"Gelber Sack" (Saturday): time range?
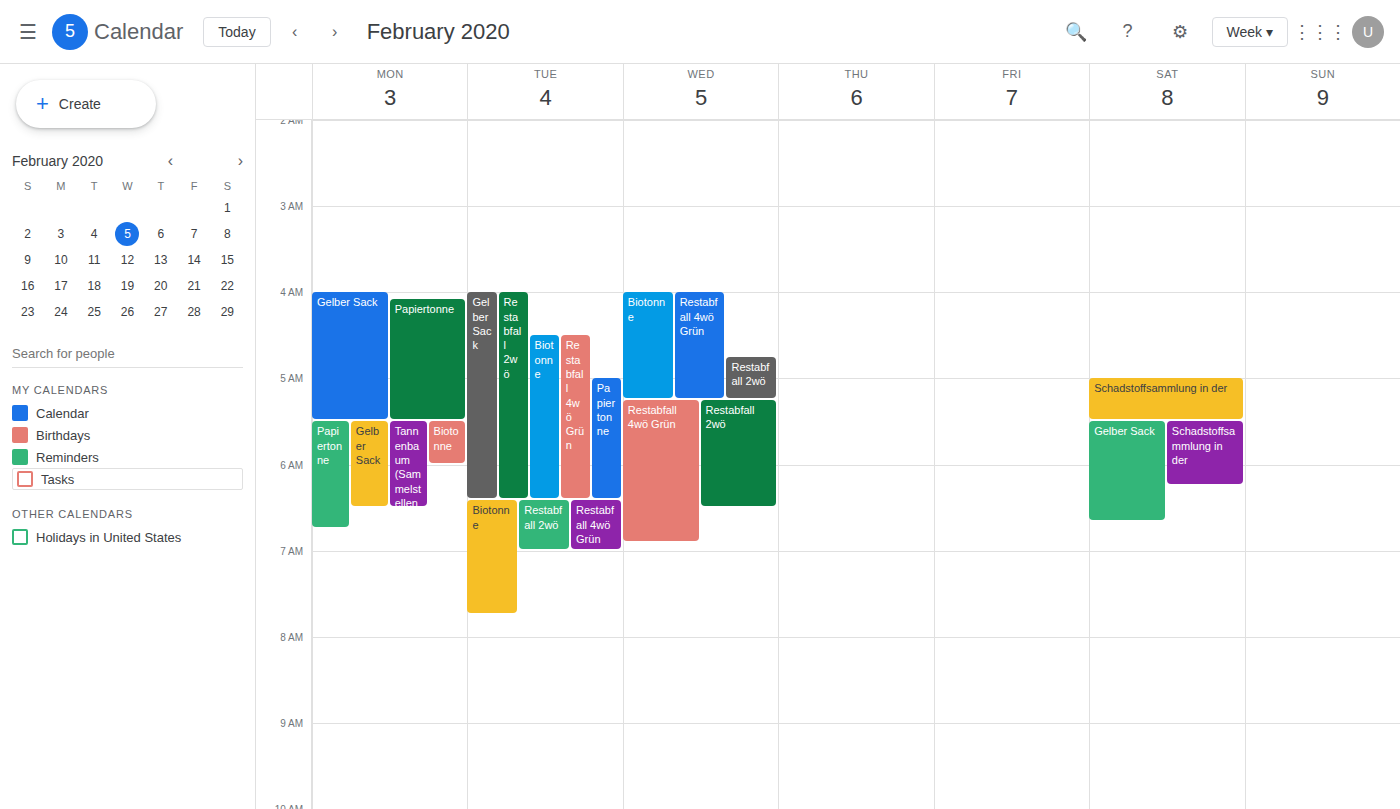
5:30 AM to 6:40 AM